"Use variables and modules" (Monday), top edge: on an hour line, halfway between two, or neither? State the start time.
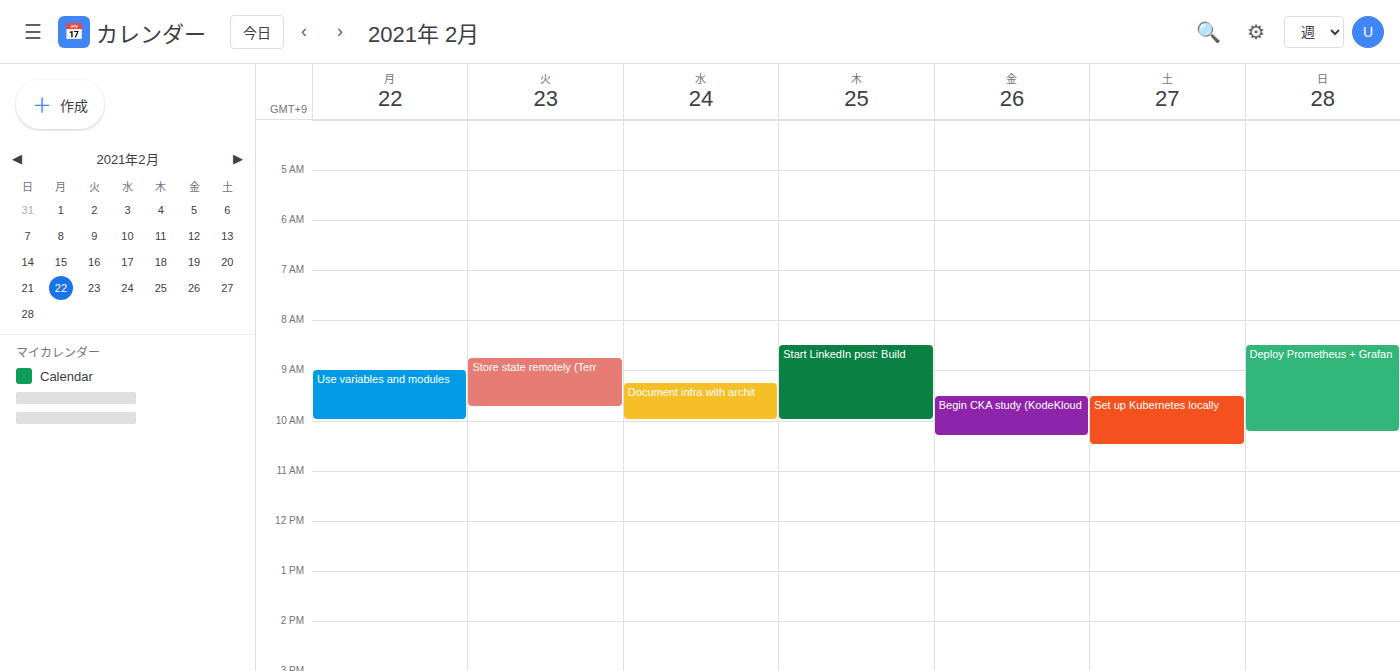
09:00 -- exactly on the 09:00 line.